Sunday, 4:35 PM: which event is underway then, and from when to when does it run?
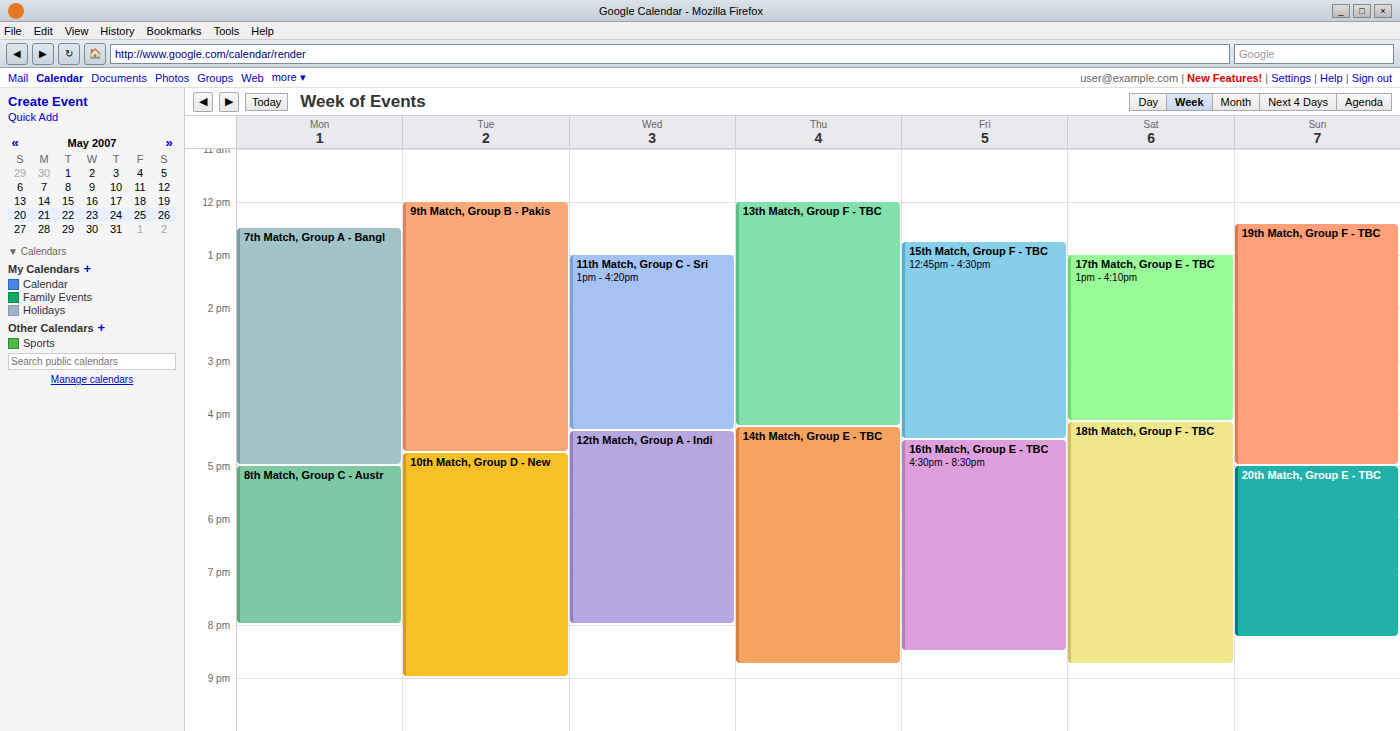
"19th Match, Group F - TBC", 12:25 PM to 5:00 PM